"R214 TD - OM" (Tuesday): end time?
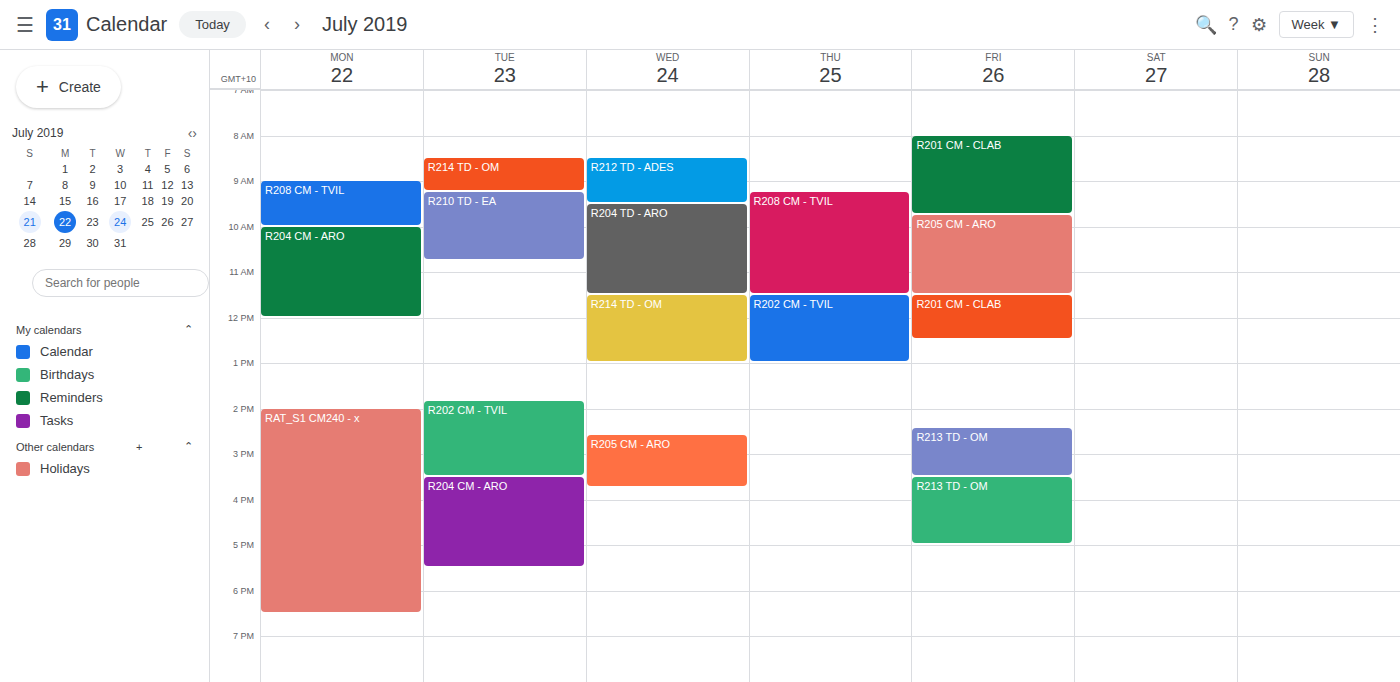
9:15 AM